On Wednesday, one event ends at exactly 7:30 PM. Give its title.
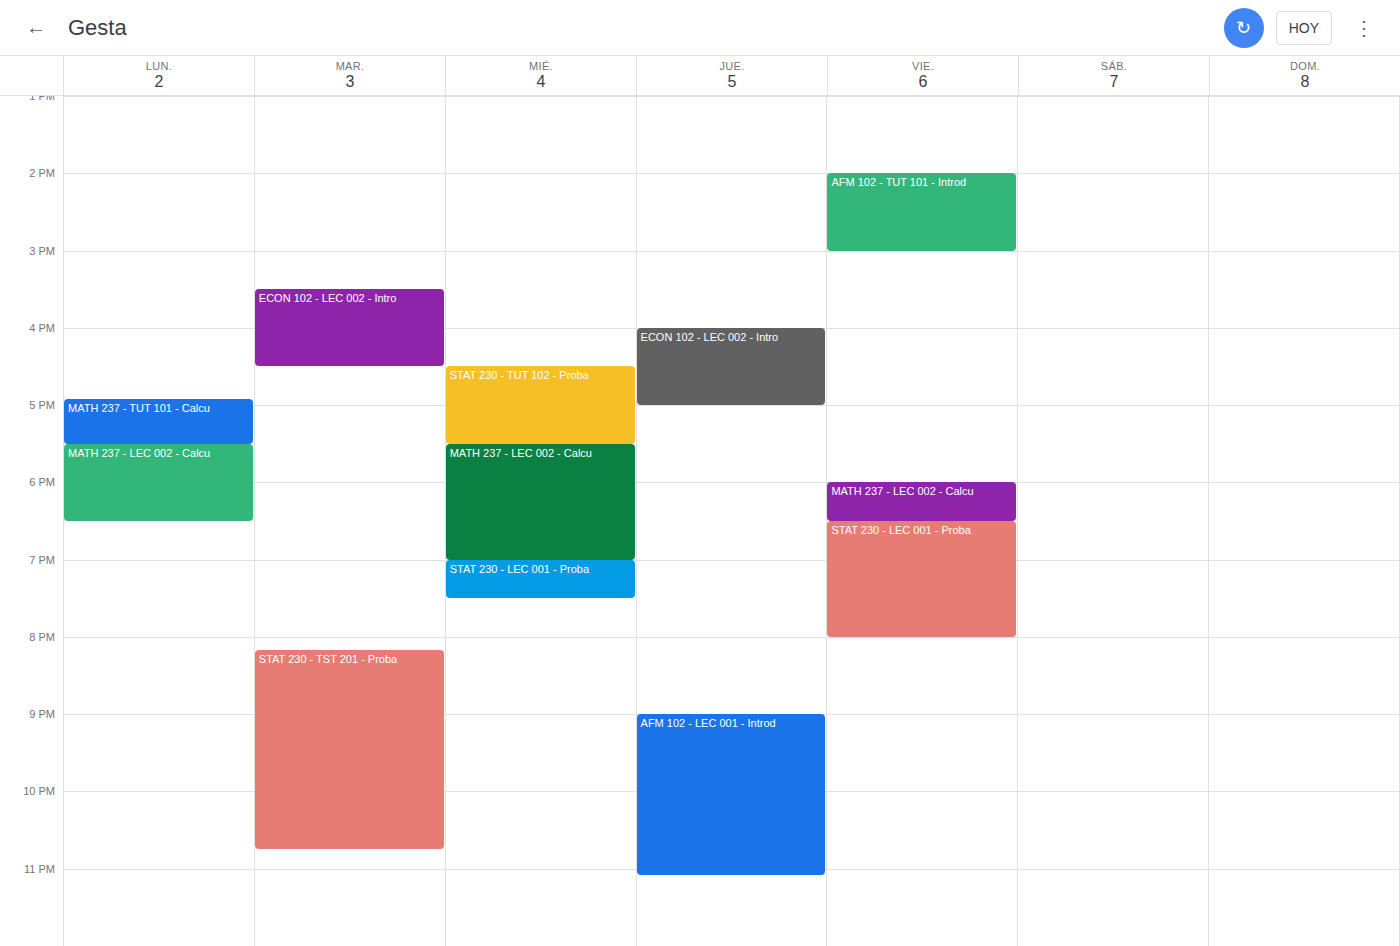
"STAT 230 - LEC 001 - Proba"